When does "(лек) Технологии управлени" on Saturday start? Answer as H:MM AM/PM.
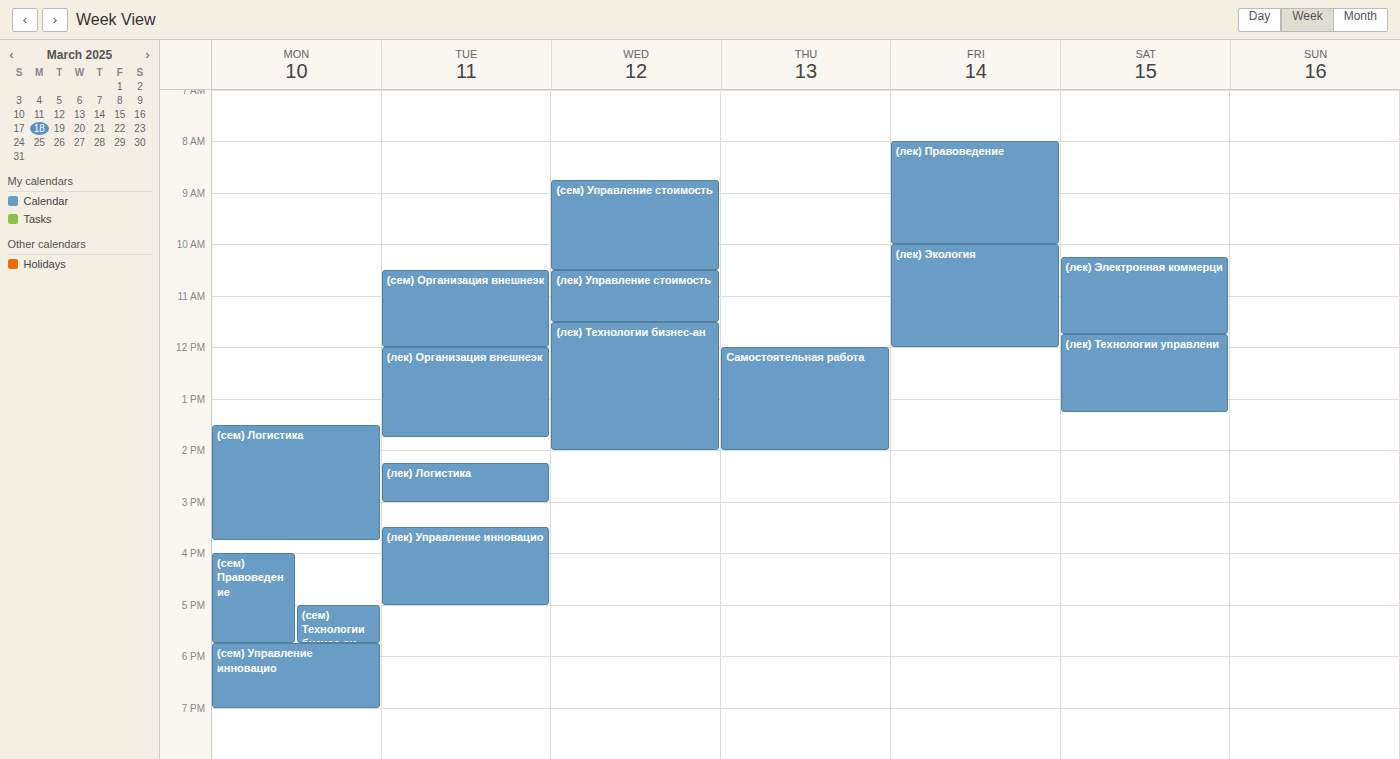
11:45 AM